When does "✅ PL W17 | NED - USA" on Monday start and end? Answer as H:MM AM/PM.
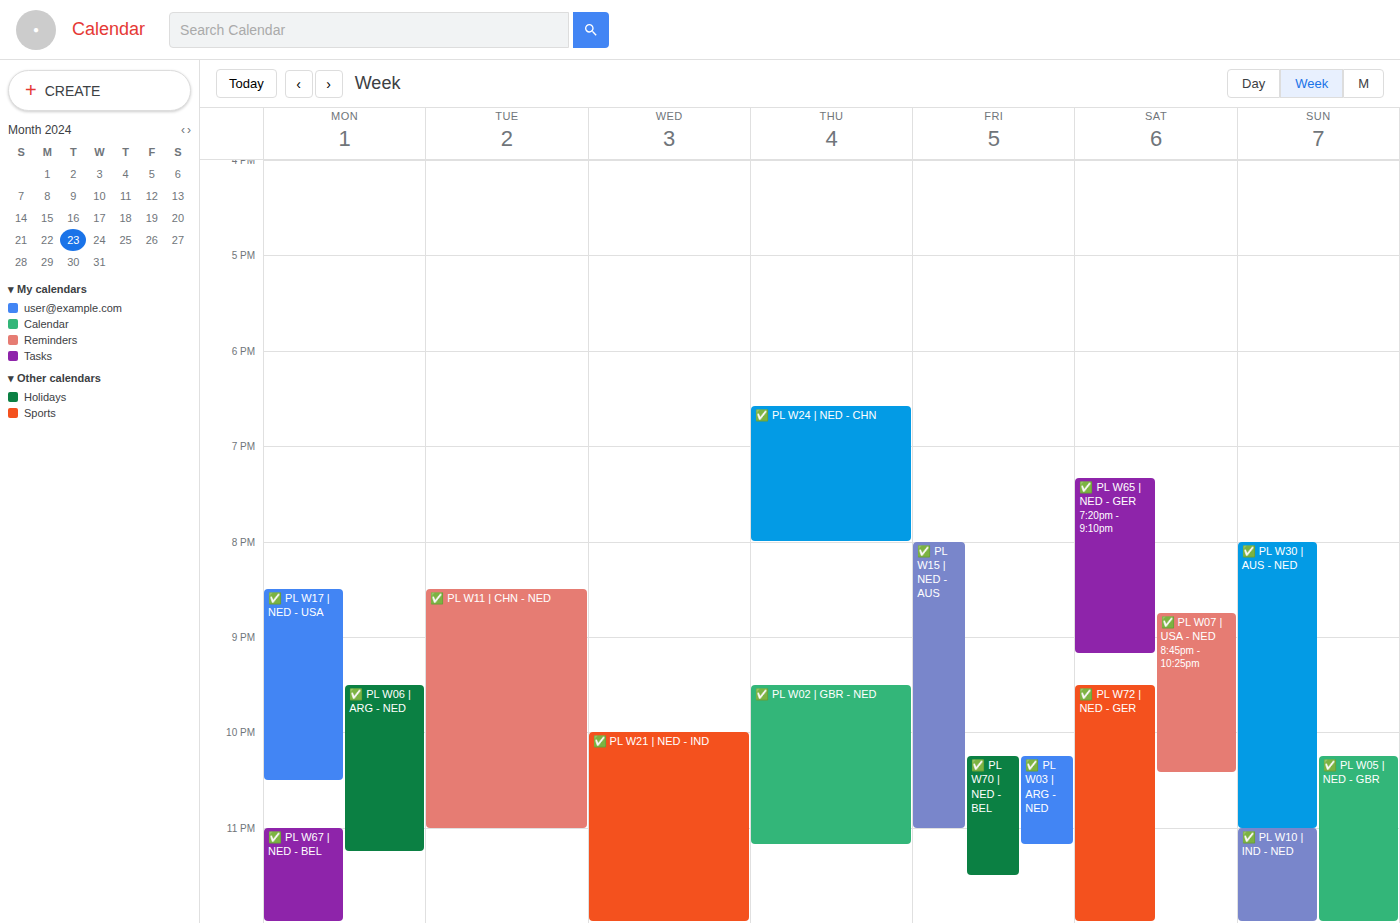
8:30 PM to 10:30 PM